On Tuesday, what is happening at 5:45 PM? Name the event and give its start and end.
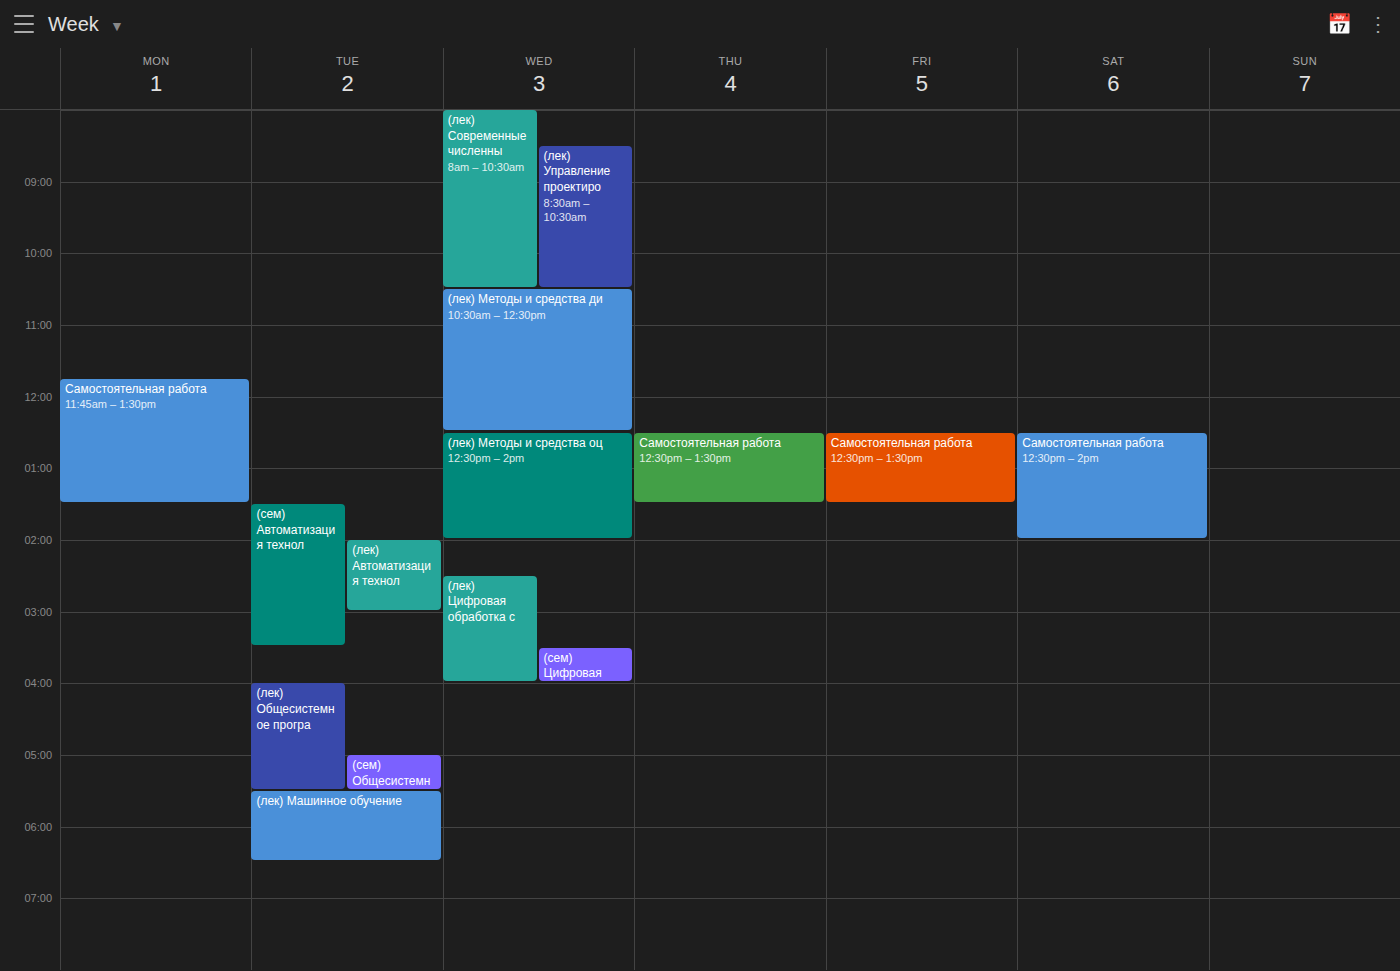
"(лек) Машинное обучение", 5:30 PM to 6:30 PM